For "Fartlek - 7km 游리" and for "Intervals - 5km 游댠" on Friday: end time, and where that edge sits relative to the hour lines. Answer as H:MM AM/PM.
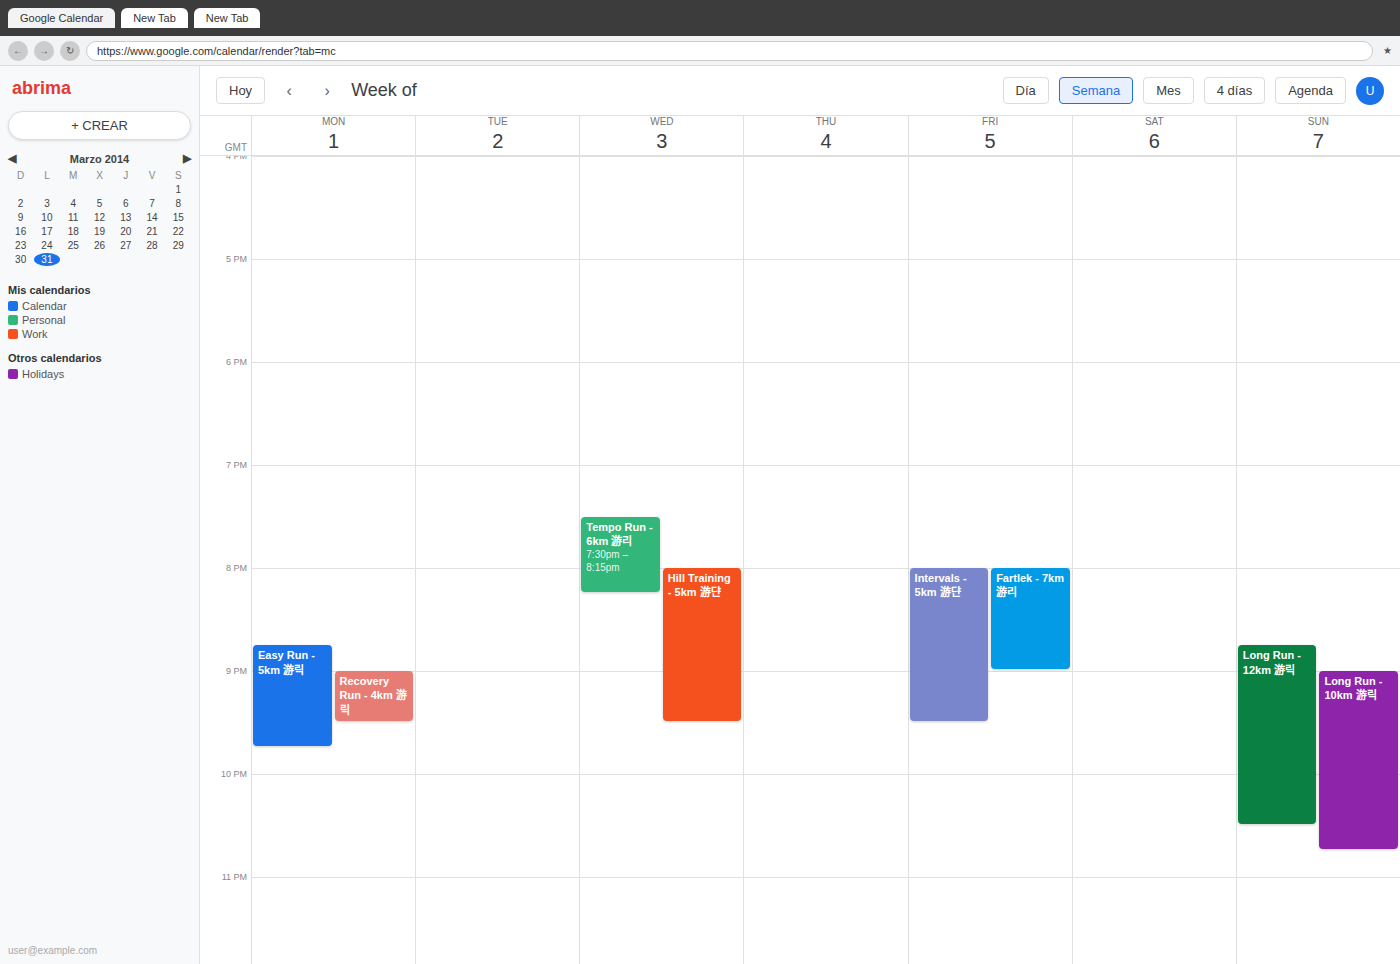
"Fartlek - 7km 游리": 9:00 PM, exactly on the 9 PM line. "Intervals - 5km 游댠": 9:30 PM, halfway between the 9 PM and 10 PM lines.